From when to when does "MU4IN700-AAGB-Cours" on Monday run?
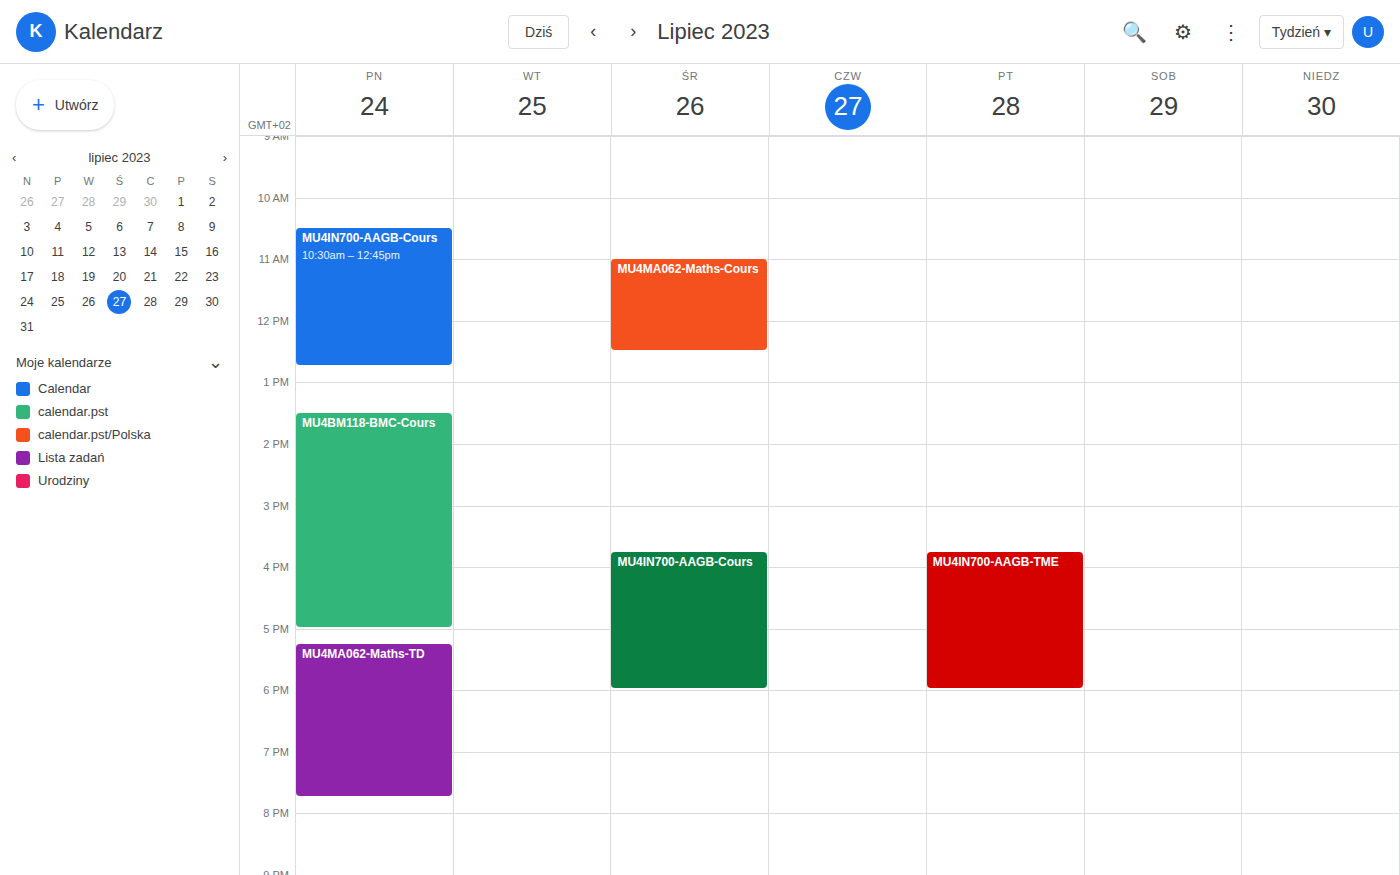
10:30 to 12:45